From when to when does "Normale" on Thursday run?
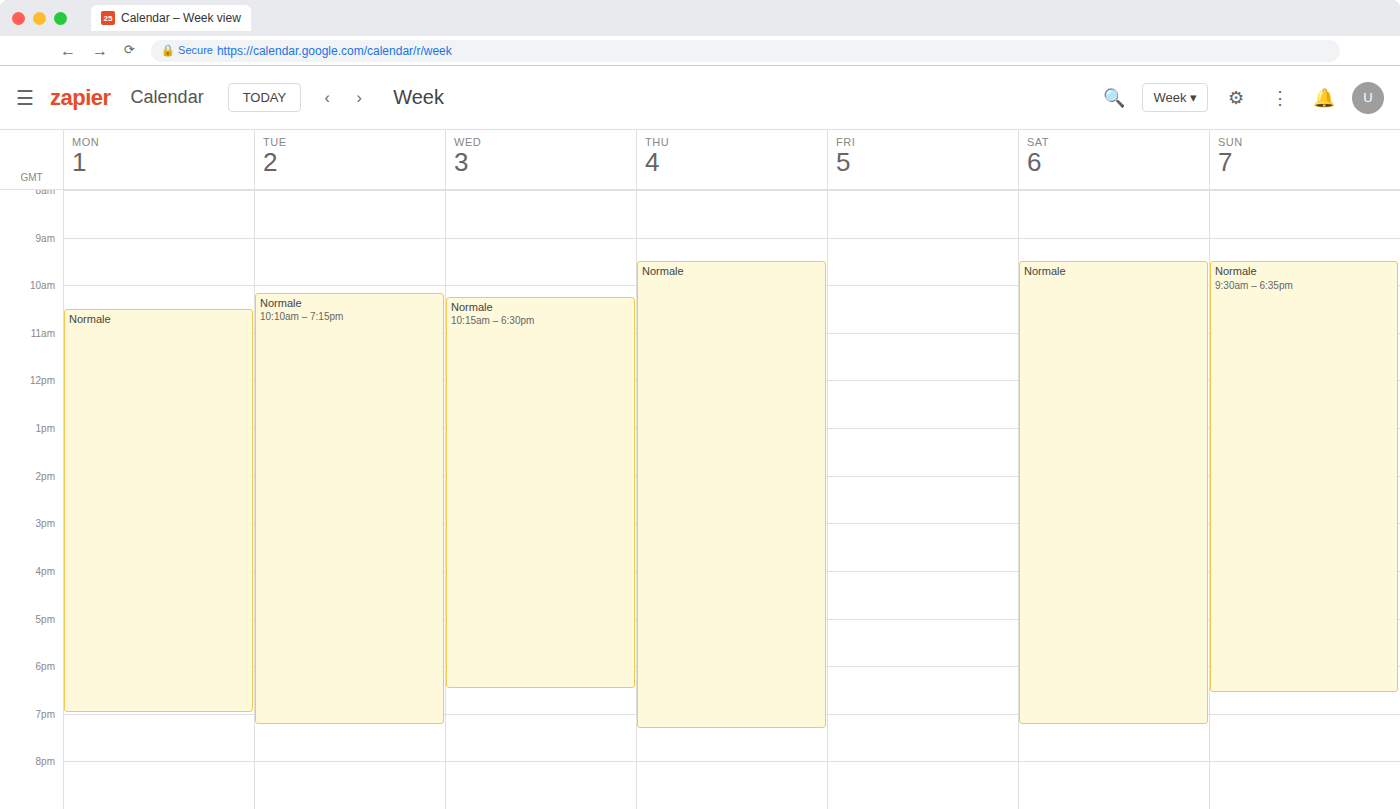
9:30 AM to 7:20 PM